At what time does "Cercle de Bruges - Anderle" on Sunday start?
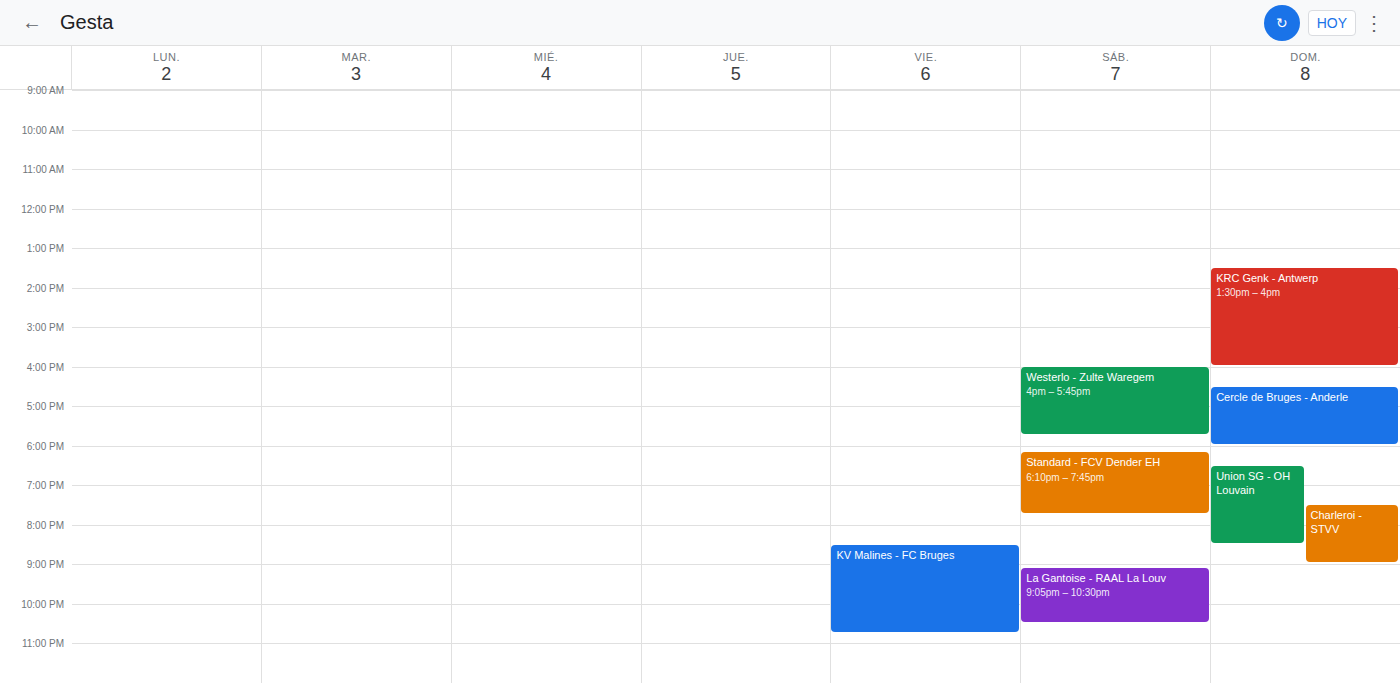
4:30 PM